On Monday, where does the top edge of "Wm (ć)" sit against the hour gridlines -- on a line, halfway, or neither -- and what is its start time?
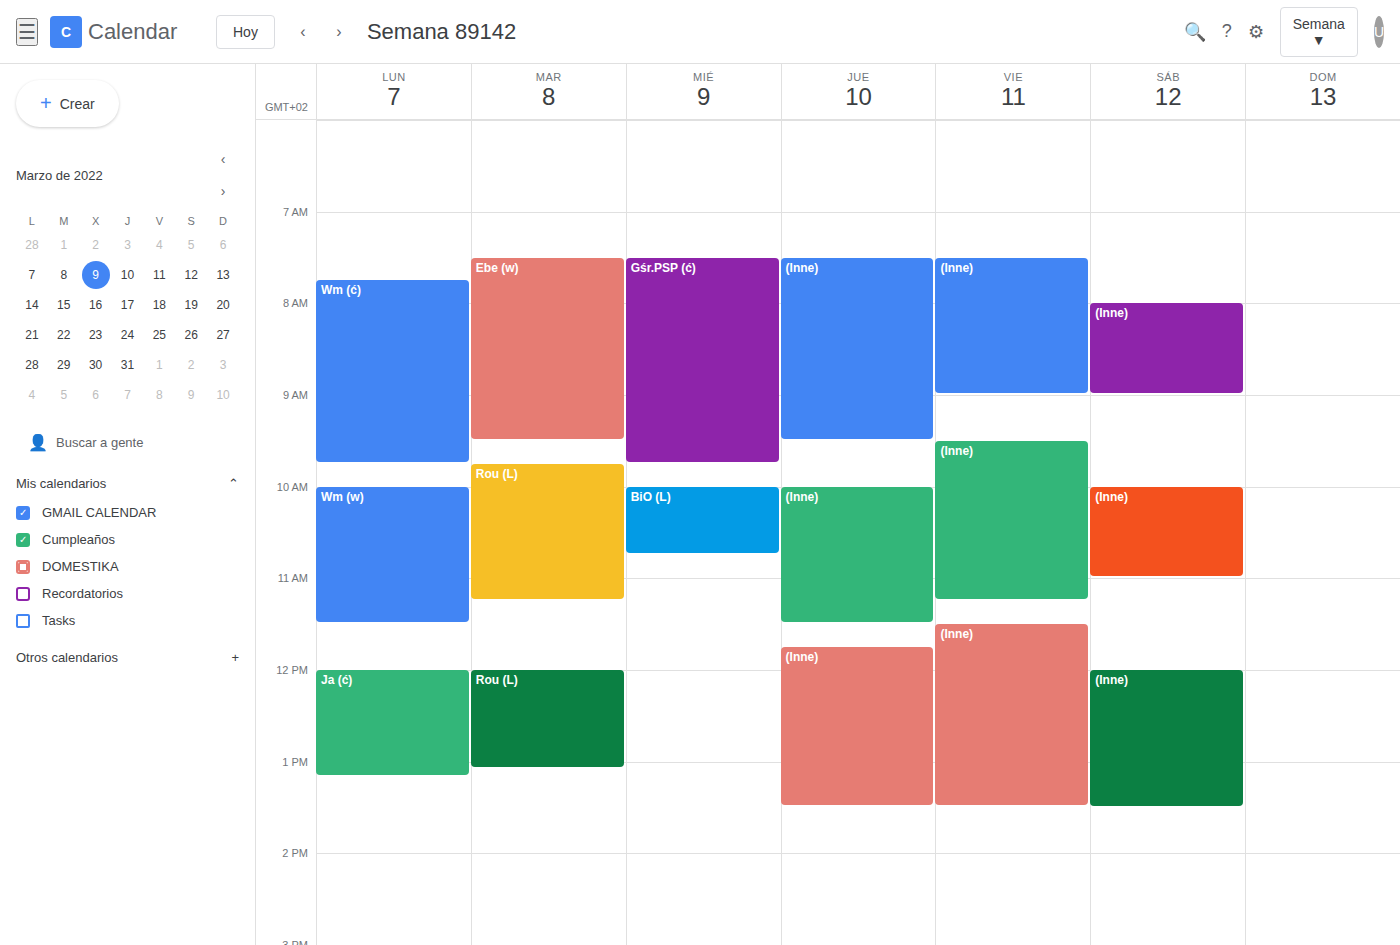
7:45 AM -- neither: three quarters of the way from the 7 AM line to the 8 AM line.